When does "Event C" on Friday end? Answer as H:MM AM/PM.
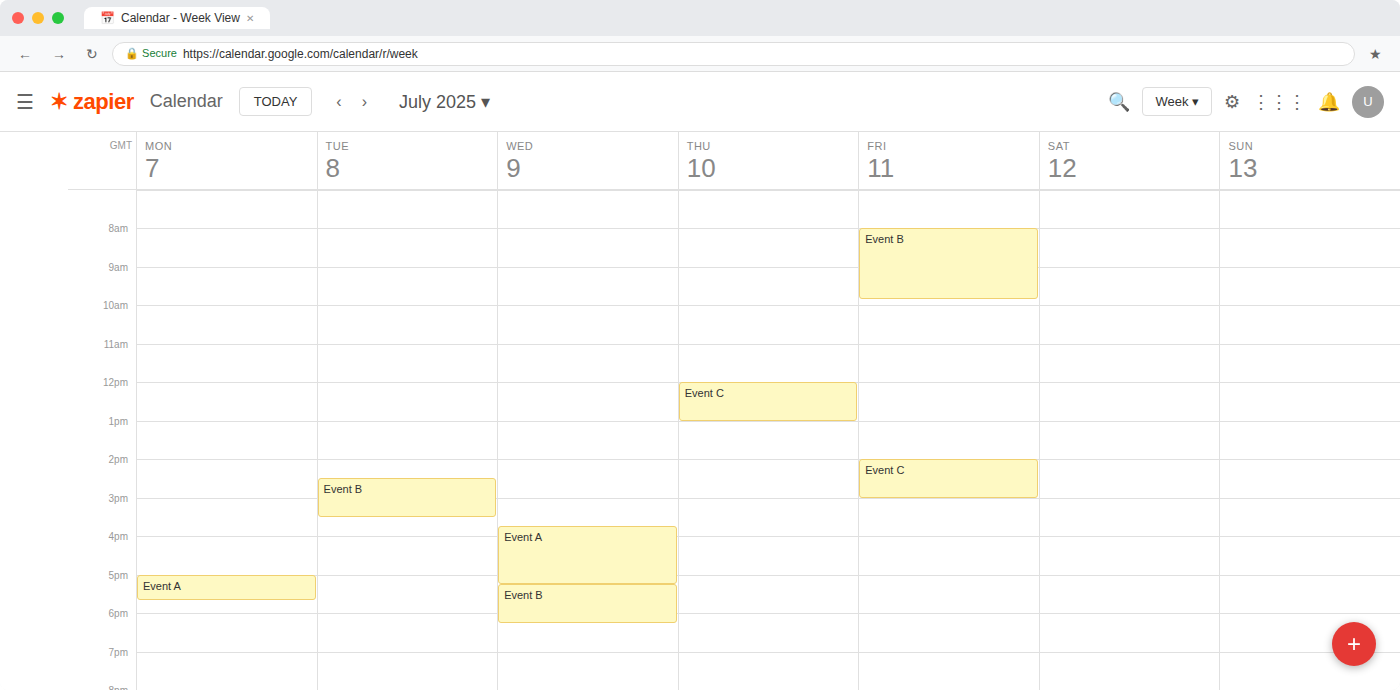
3:00 PM